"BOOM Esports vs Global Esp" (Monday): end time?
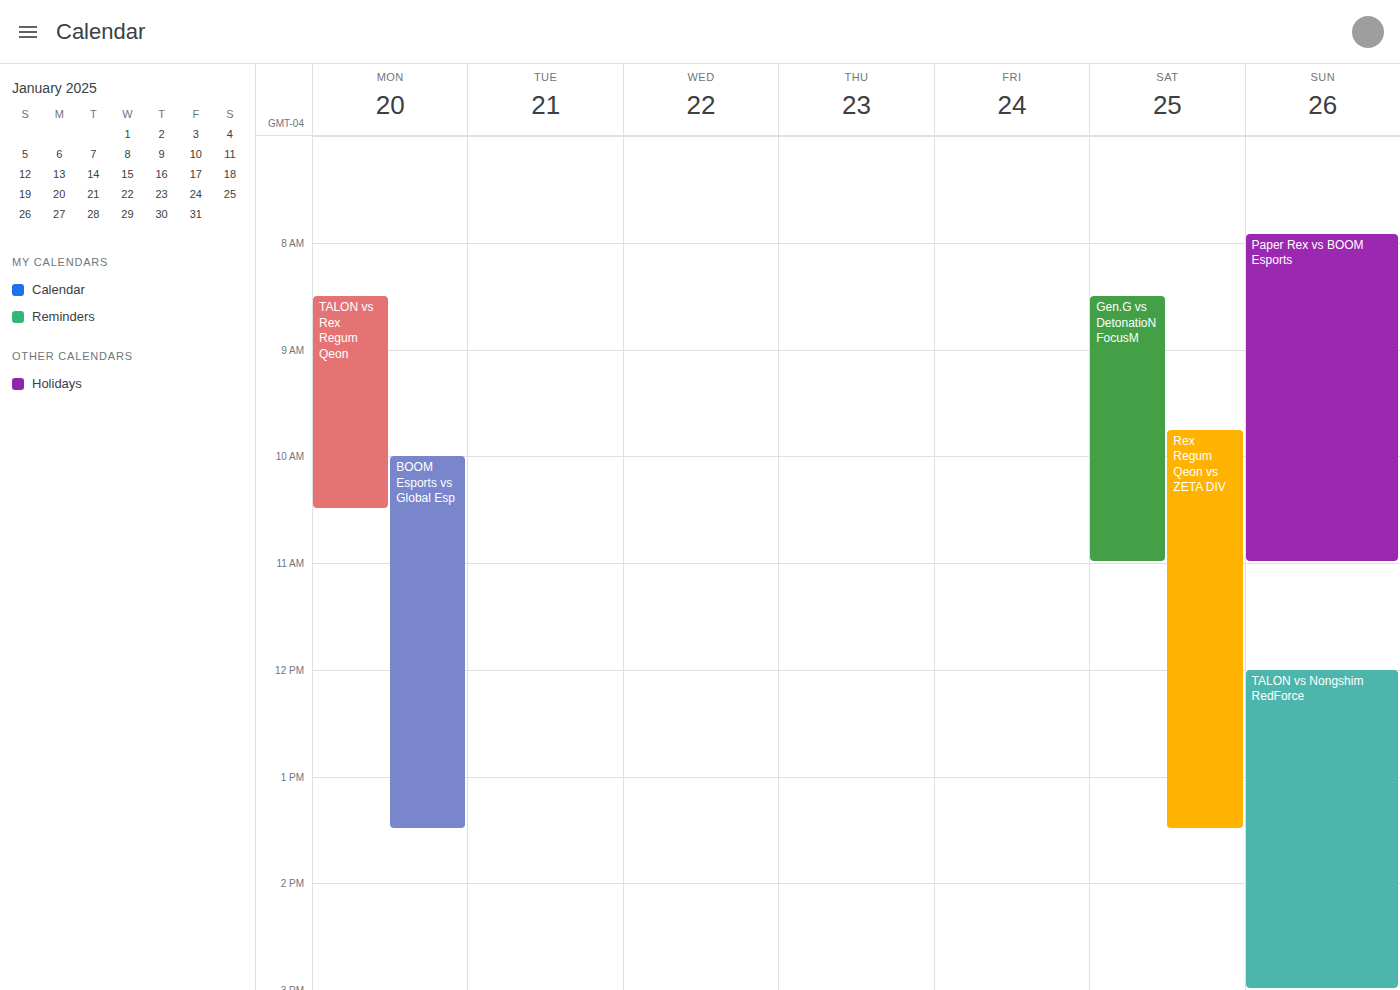
1:30 PM